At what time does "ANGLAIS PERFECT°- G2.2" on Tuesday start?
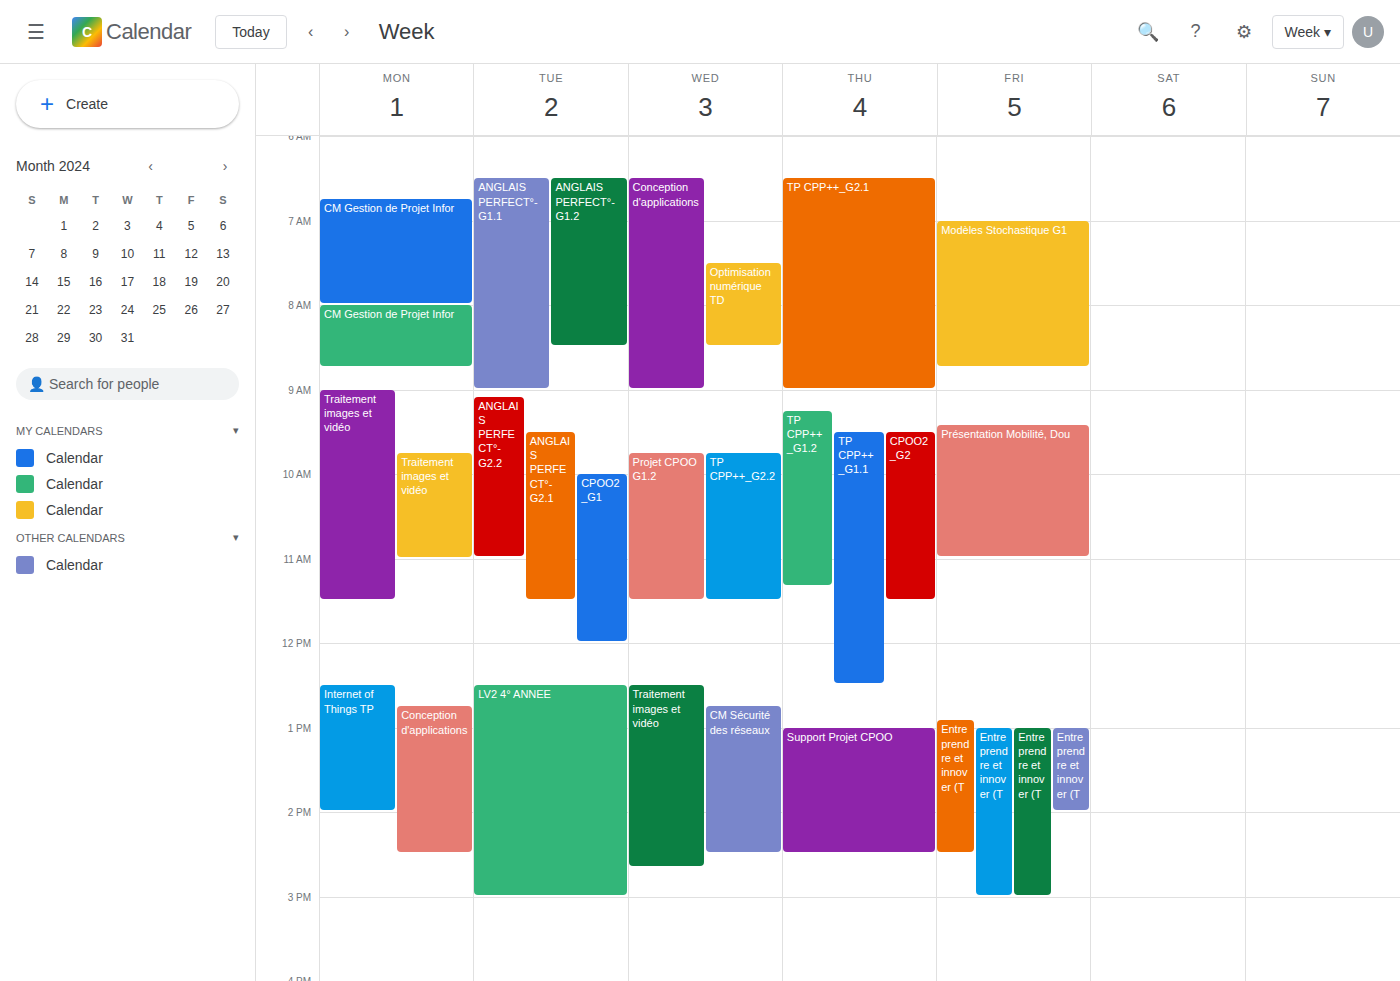
09:05